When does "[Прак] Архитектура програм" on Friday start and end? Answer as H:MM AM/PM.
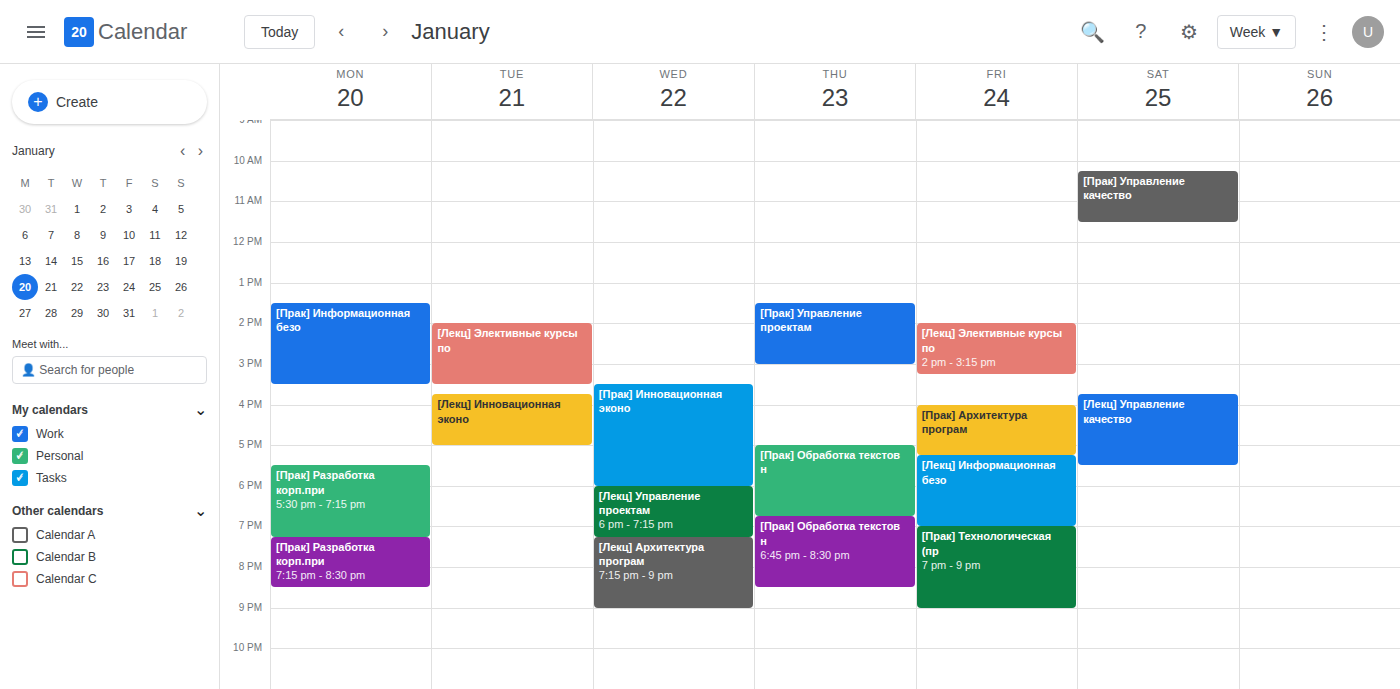
4:00 PM to 5:15 PM